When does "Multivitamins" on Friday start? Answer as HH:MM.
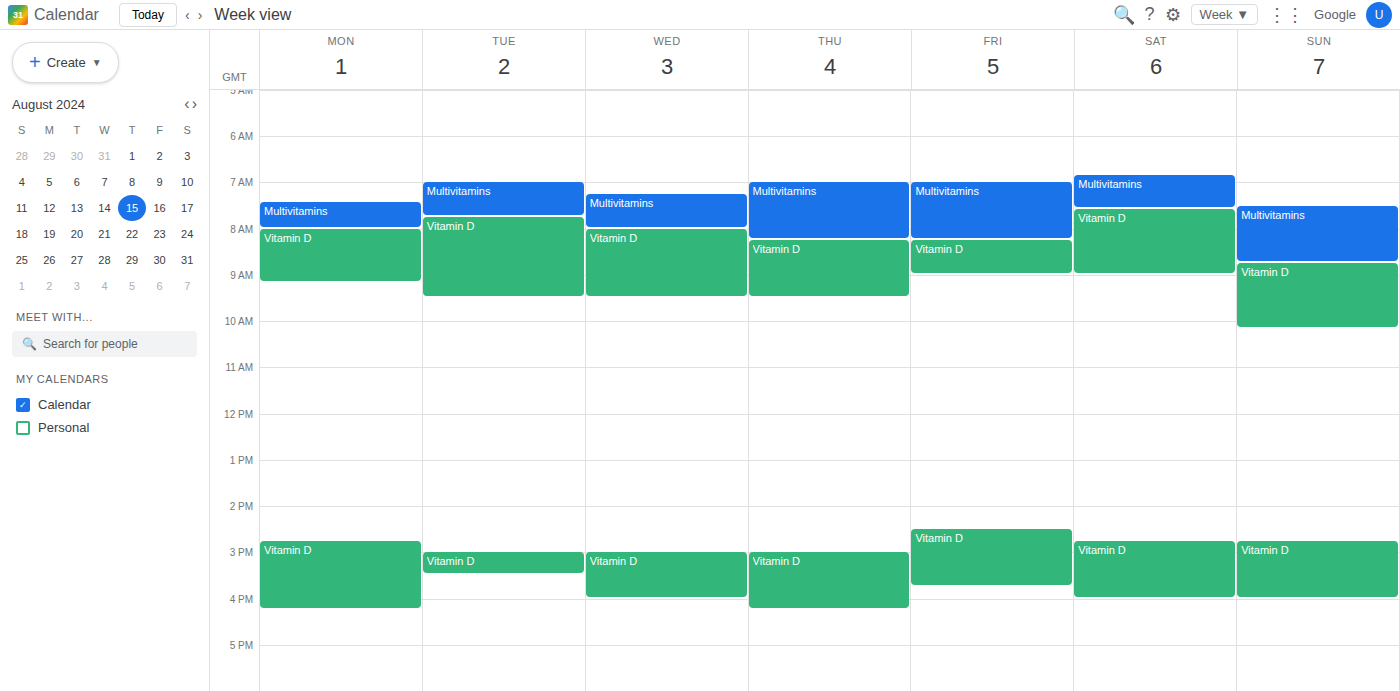
07:00